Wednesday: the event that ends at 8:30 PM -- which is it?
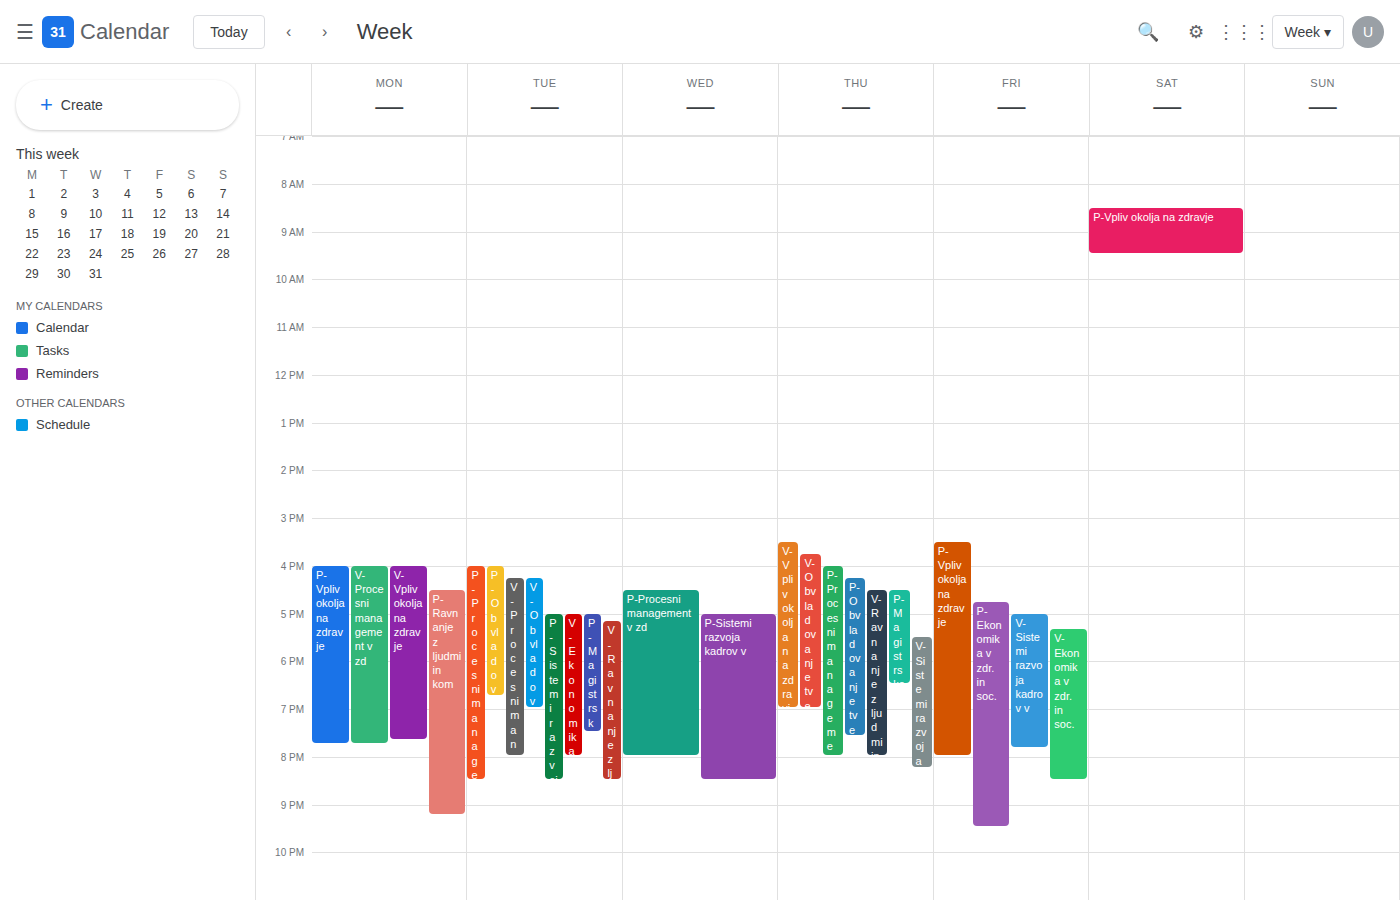
"P-Sistemi razvoja kadrov v"